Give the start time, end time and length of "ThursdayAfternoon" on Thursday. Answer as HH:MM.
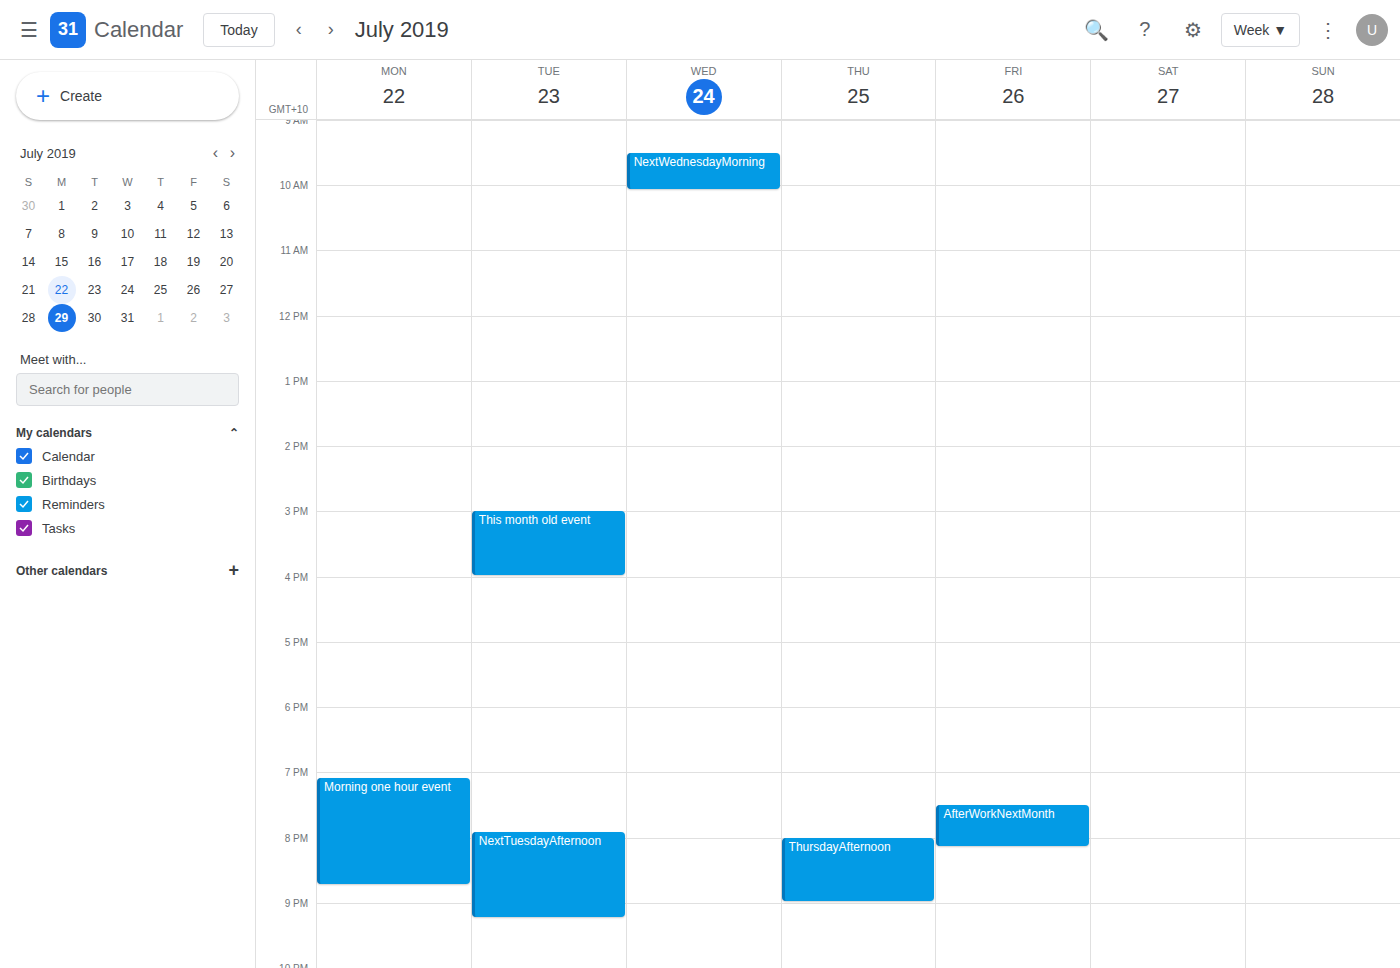
20:00 to 21:00, 1 hour